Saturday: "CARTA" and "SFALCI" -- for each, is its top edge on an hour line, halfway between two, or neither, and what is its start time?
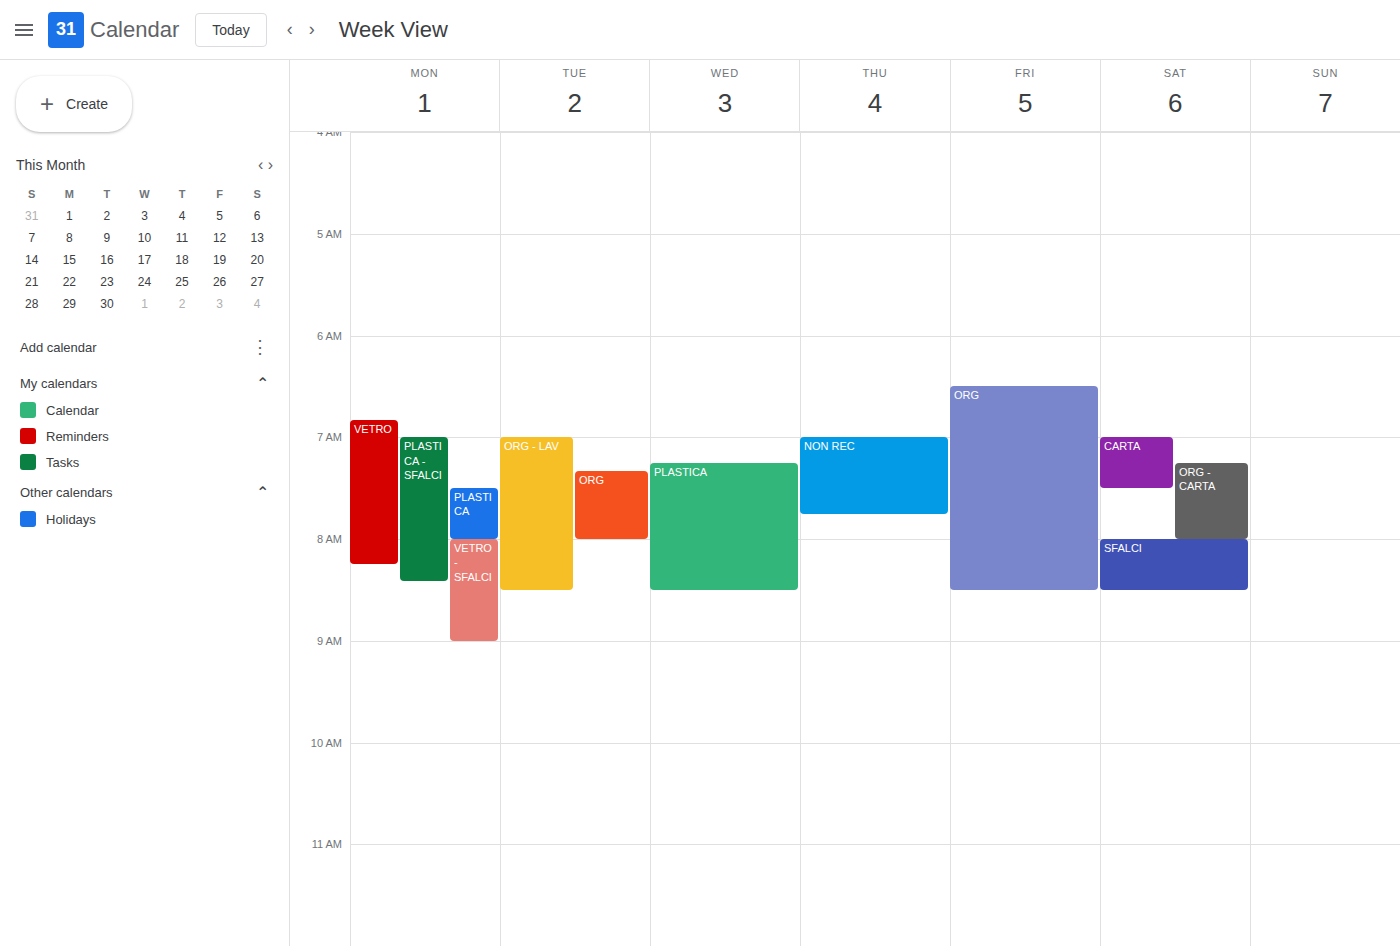
"CARTA": 7:00 AM, exactly on the 7 AM line. "SFALCI": 8:00 AM, exactly on the 8 AM line.